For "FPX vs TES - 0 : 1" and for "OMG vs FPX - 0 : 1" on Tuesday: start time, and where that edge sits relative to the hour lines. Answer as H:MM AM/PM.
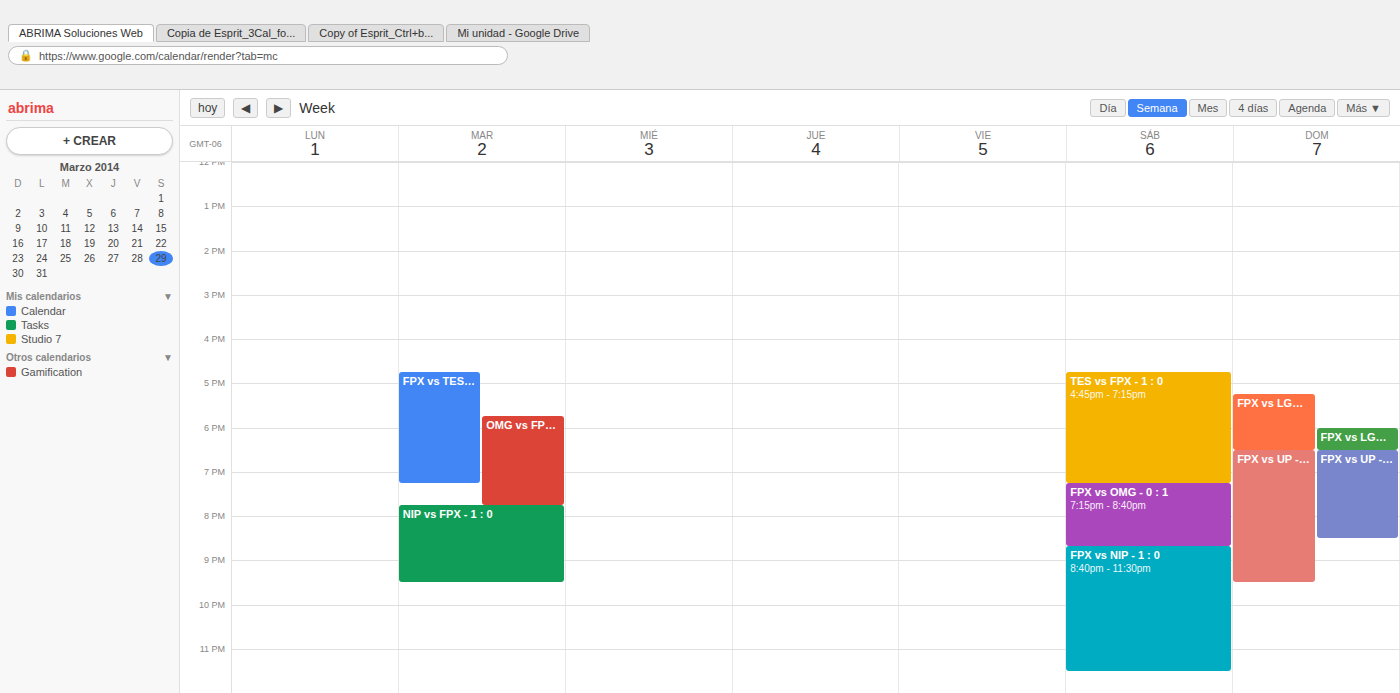
"FPX vs TES - 0 : 1": 4:45 PM, neither: three quarters of the way from the 4 PM line to the 5 PM line. "OMG vs FPX - 0 : 1": 5:45 PM, neither: three quarters of the way from the 5 PM line to the 6 PM line.